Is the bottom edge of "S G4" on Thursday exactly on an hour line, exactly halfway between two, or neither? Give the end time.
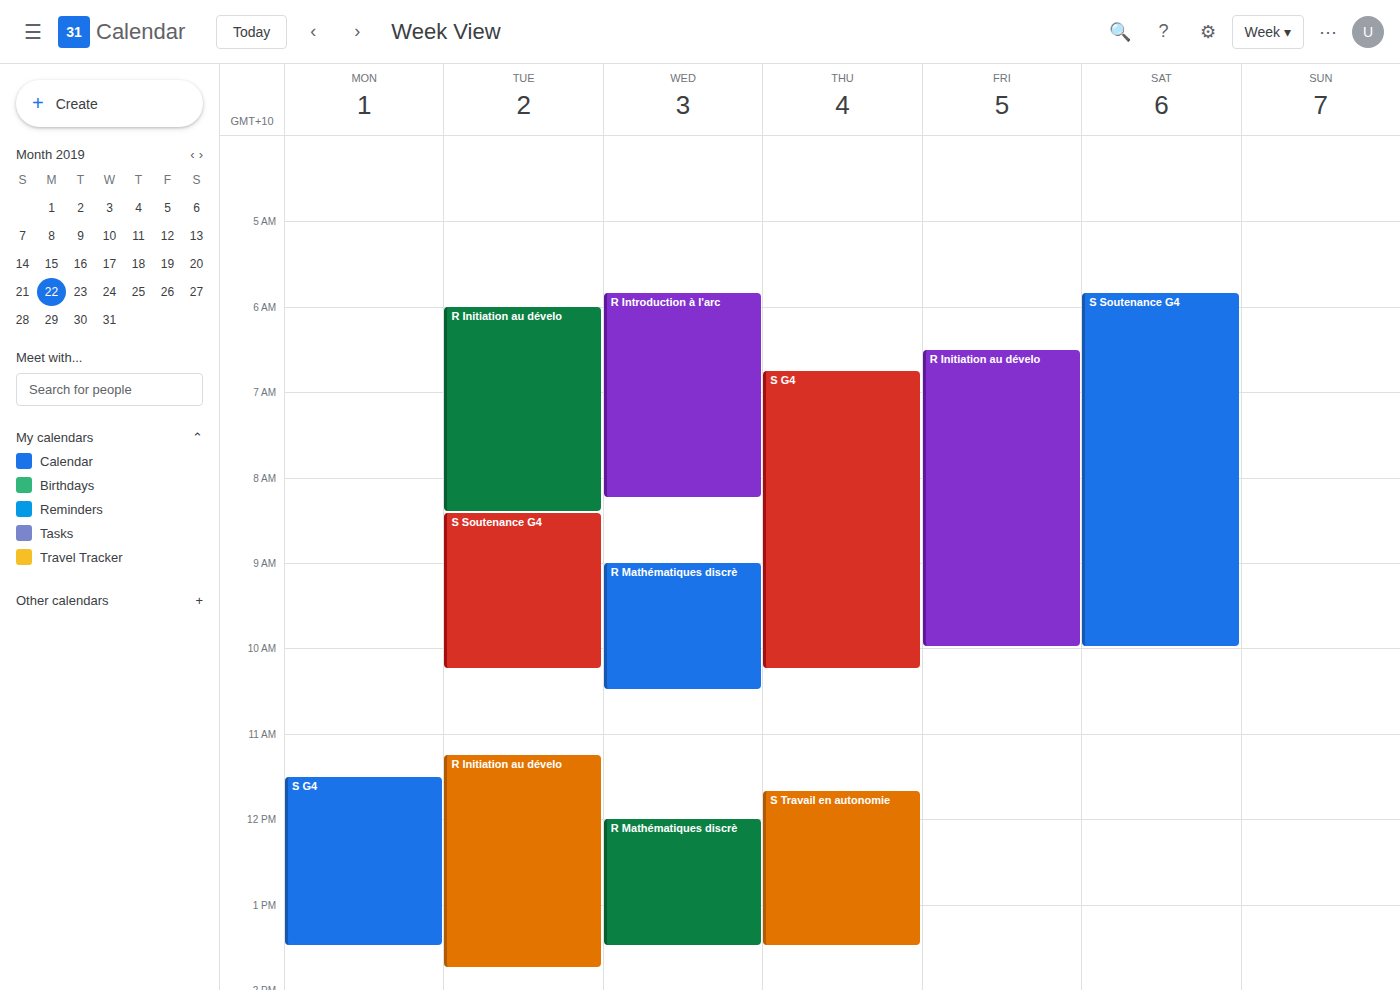
10:15 AM -- neither: a quarter of the way from the 10 AM line to the 11 AM line.